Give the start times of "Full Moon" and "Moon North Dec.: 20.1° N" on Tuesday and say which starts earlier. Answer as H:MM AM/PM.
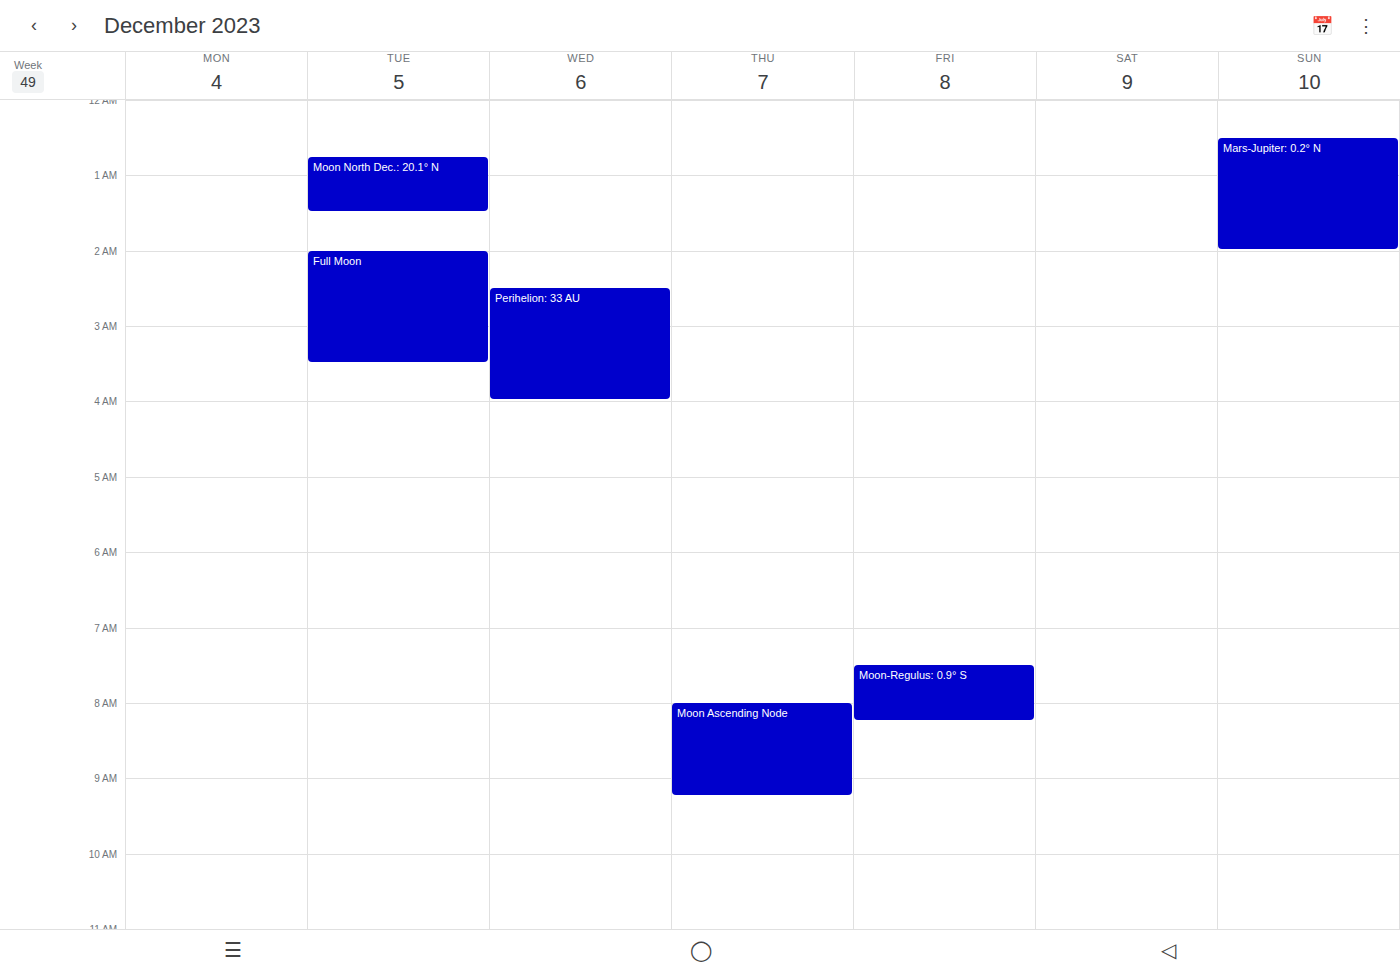
"Moon North Dec.: 20.1° N" 12:45 AM; "Full Moon" 2:00 AM.